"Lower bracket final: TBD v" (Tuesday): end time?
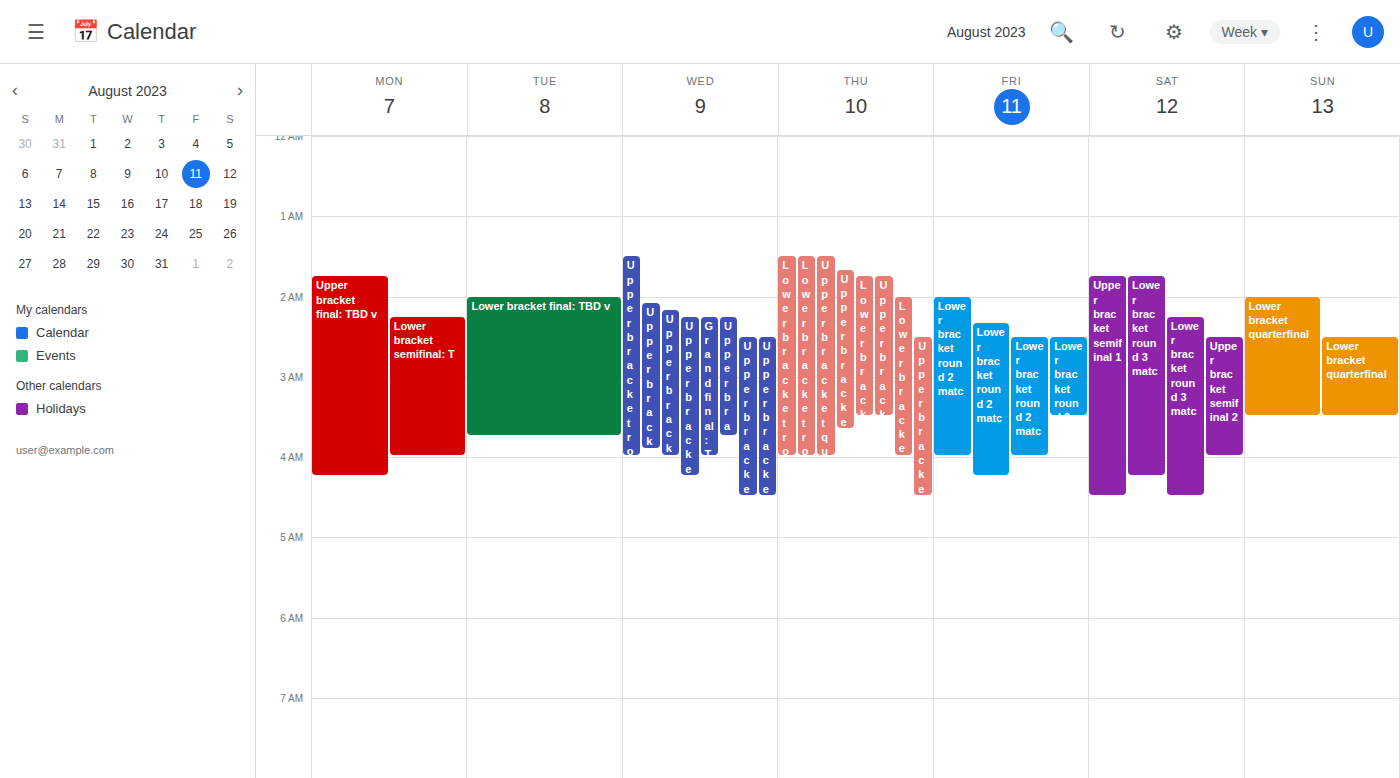
3:45 AM